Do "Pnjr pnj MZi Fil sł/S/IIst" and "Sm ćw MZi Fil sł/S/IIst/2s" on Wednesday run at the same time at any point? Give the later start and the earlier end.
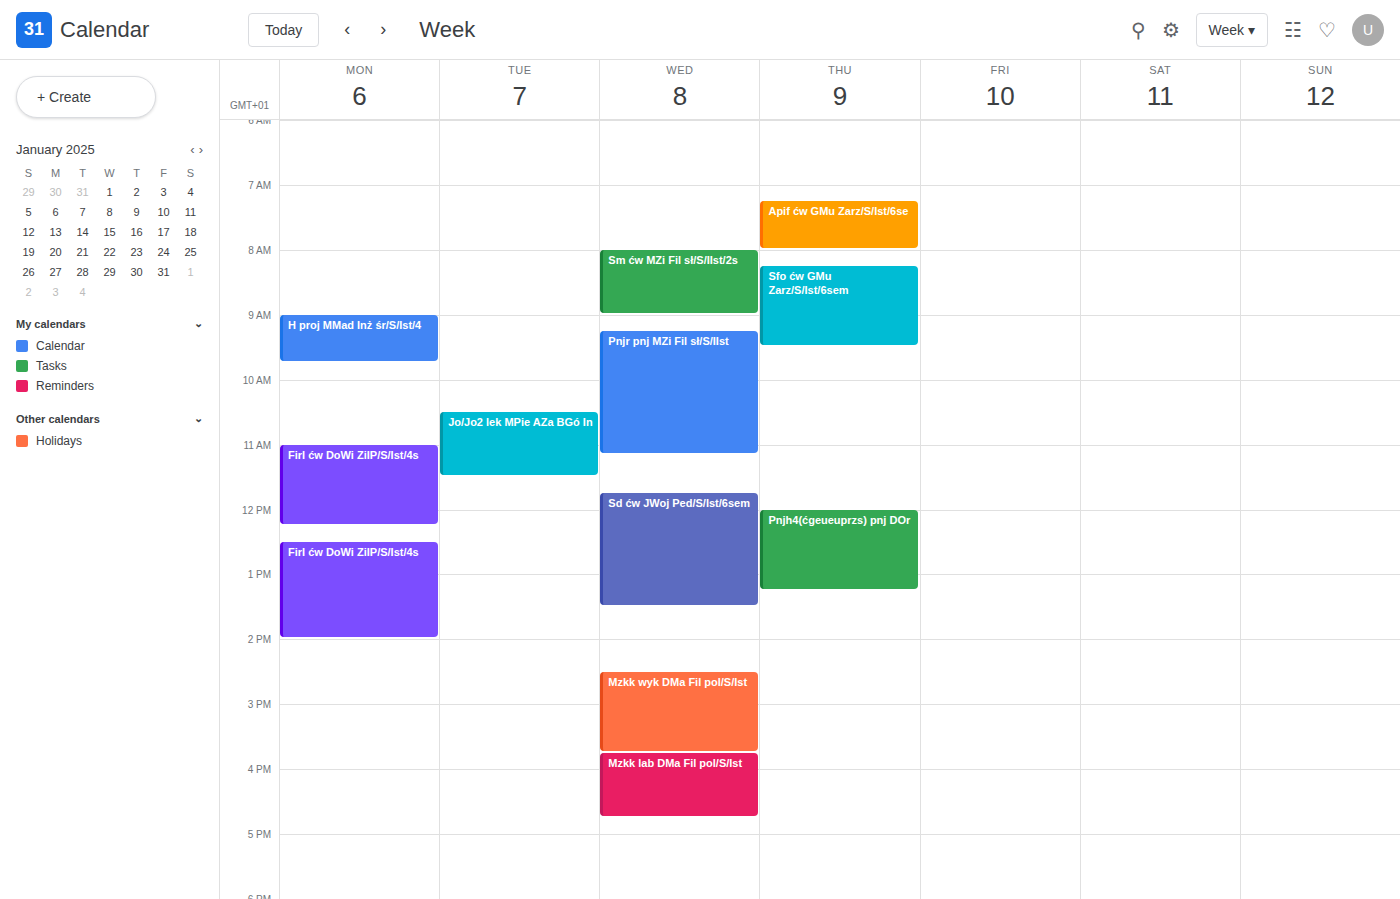
"Sm ćw MZi Fil sł/S/IIst/2s" ends at 9:00 AM and "Pnjr pnj MZi Fil sł/S/IIst" starts at 9:15 AM -- no overlap.